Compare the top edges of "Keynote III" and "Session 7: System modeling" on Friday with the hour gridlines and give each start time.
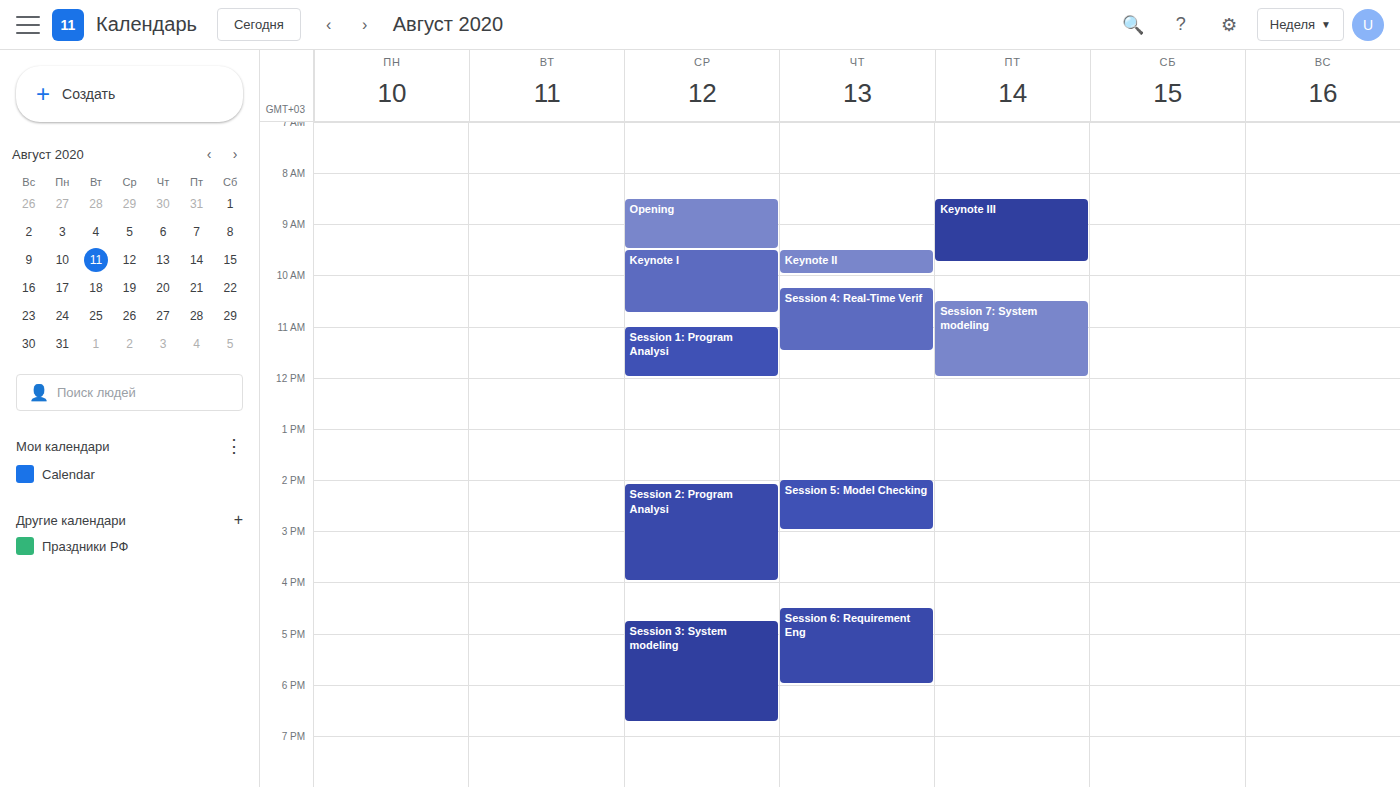
"Keynote III": 8:30 AM, halfway between the 8 AM and 9 AM lines. "Session 7: System modeling": 10:30 AM, halfway between the 10 AM and 11 AM lines.